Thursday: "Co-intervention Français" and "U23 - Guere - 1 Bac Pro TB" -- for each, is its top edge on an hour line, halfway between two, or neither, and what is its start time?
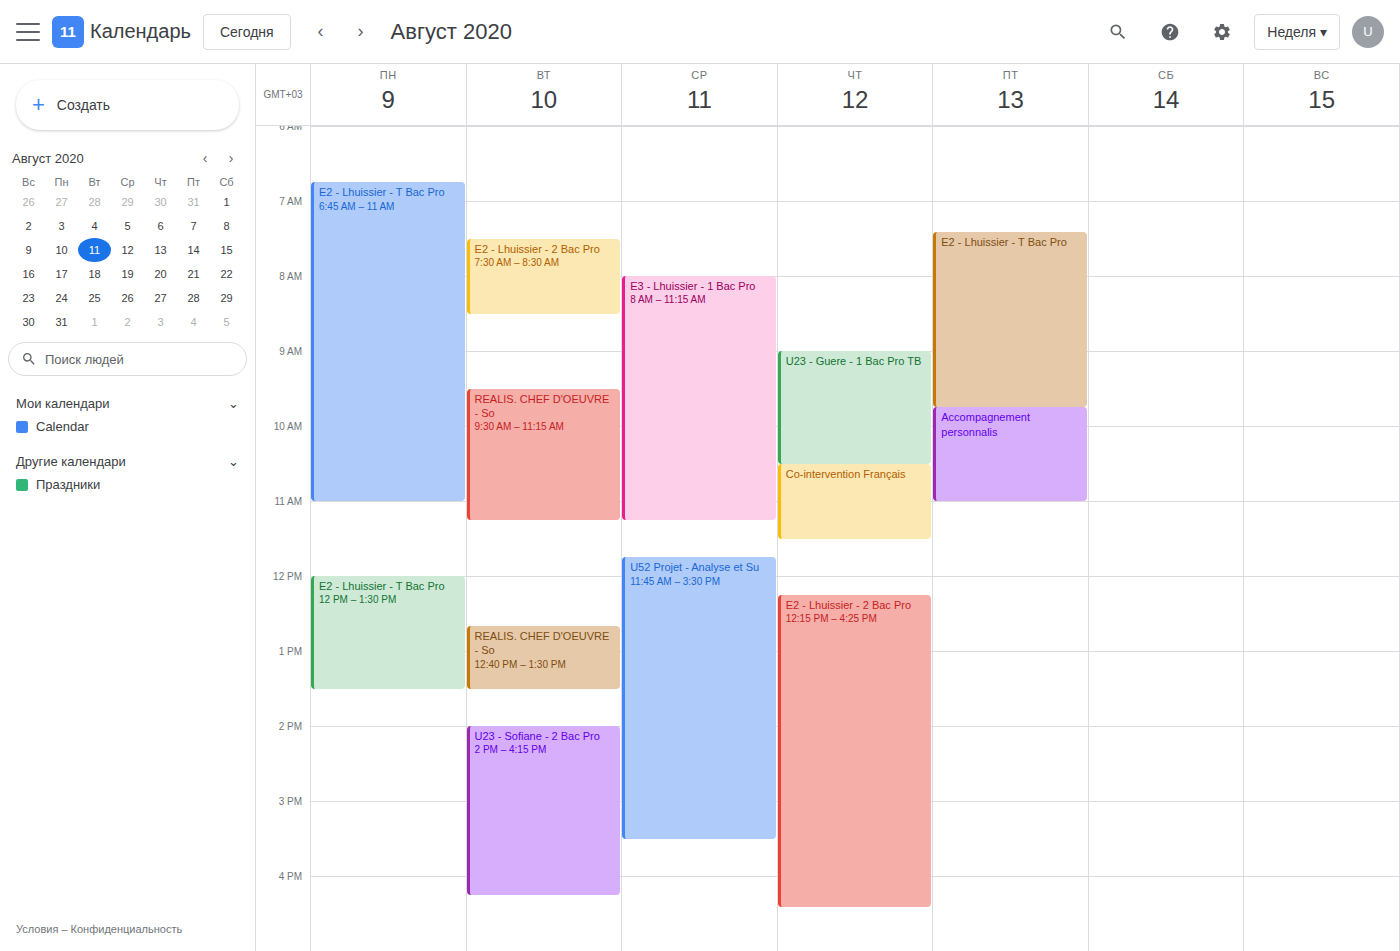
"Co-intervention Français": 10:30, halfway between the 10:00 and 11:00 lines. "U23 - Guere - 1 Bac Pro TB": 09:00, exactly on the 09:00 line.